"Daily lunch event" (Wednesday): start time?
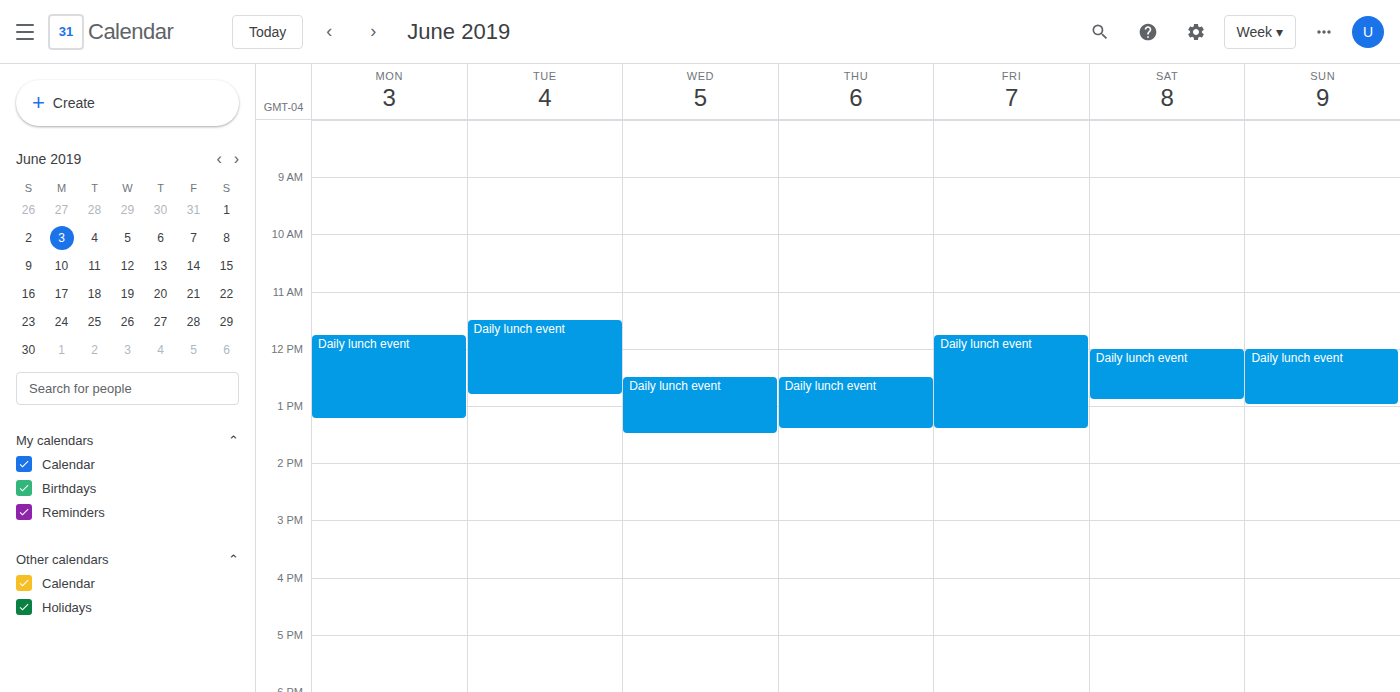
12:30 PM